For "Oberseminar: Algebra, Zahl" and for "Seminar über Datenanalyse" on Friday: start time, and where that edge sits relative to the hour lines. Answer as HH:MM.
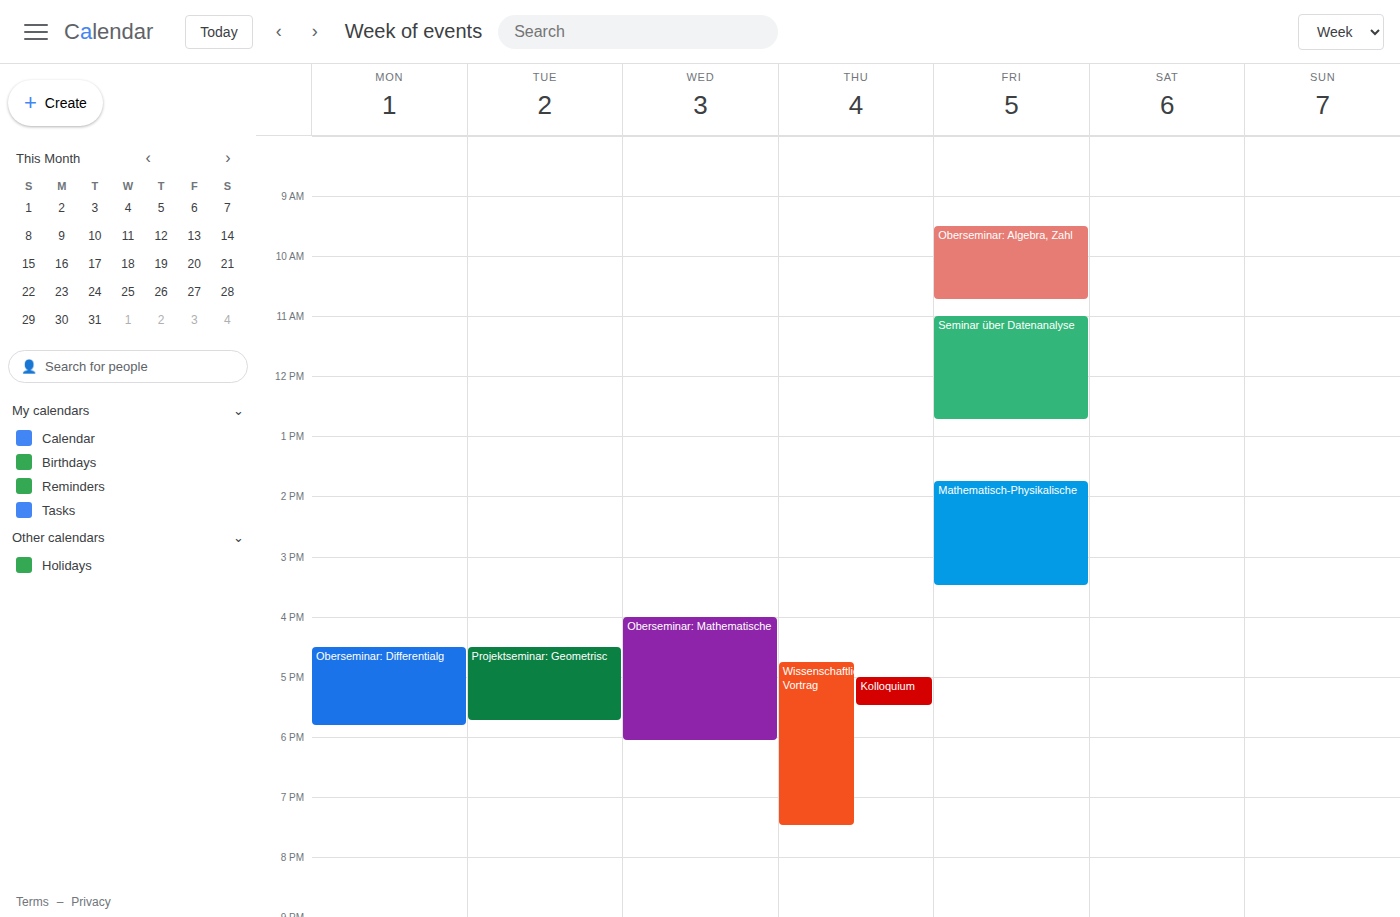
"Oberseminar: Algebra, Zahl": 09:30, halfway between the 09:00 and 10:00 lines. "Seminar über Datenanalyse": 11:00, exactly on the 11:00 line.